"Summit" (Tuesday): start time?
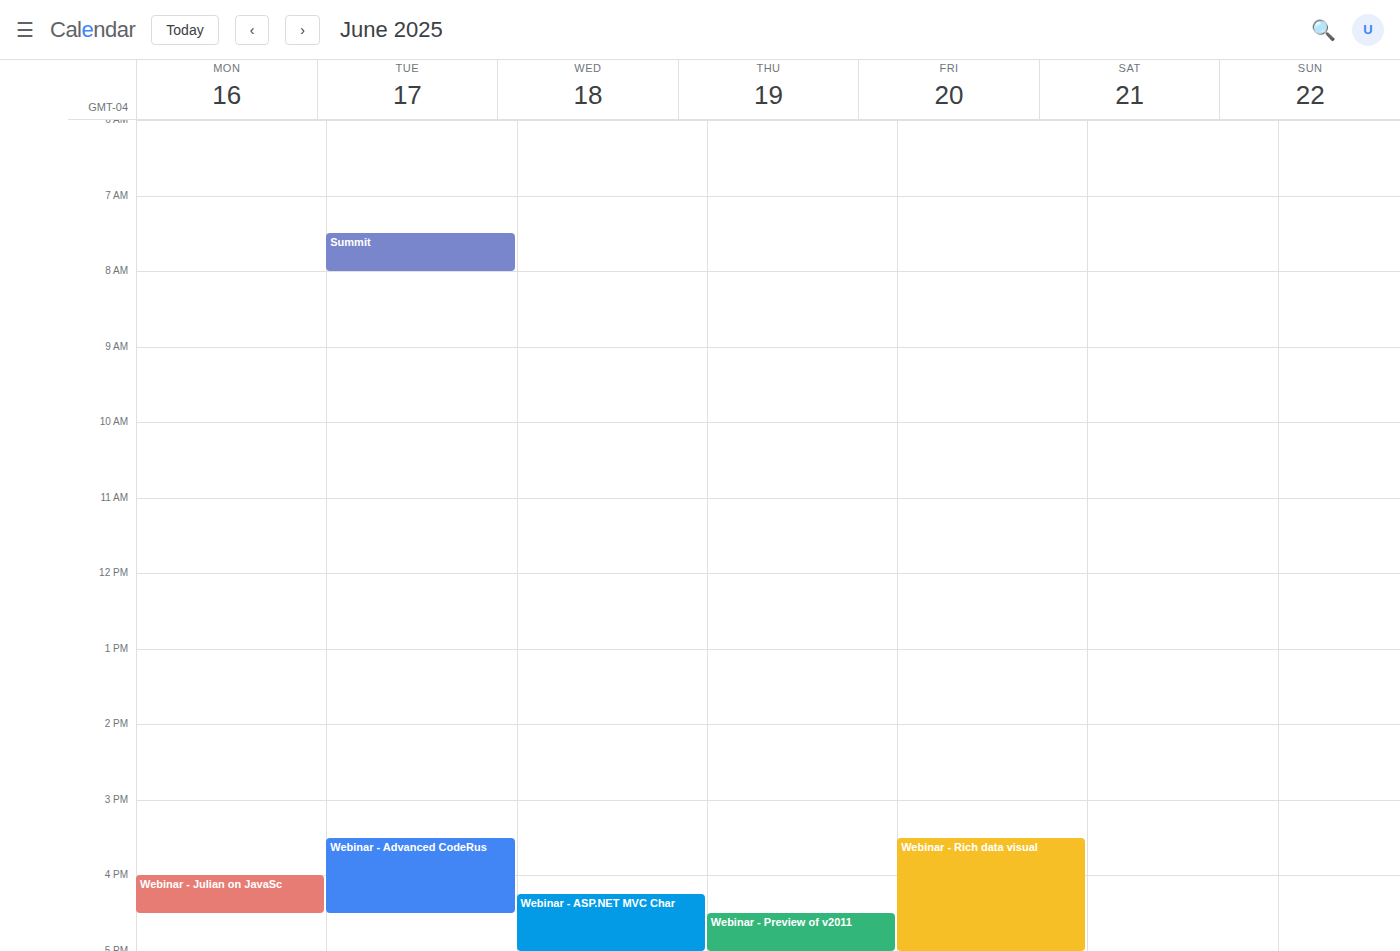
7:30 AM